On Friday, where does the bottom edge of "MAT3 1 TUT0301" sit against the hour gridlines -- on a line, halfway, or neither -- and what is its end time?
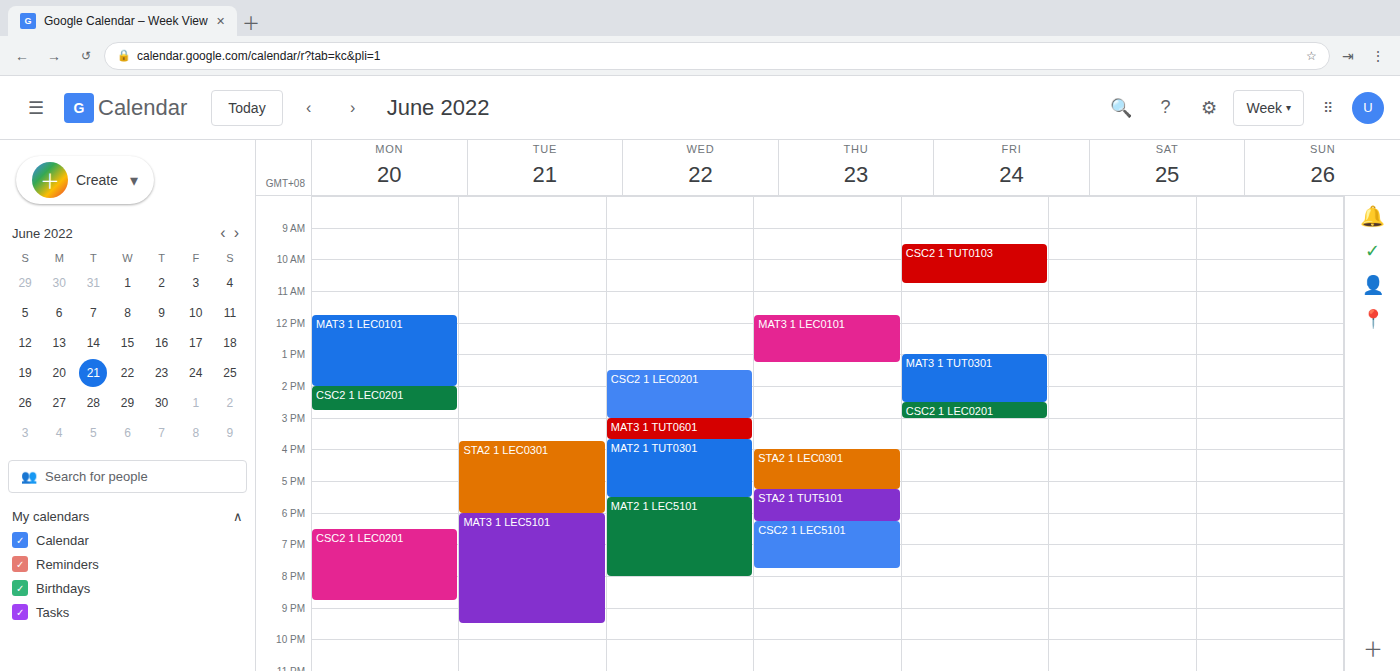
2:30 PM -- halfway between the 2 PM and 3 PM lines.